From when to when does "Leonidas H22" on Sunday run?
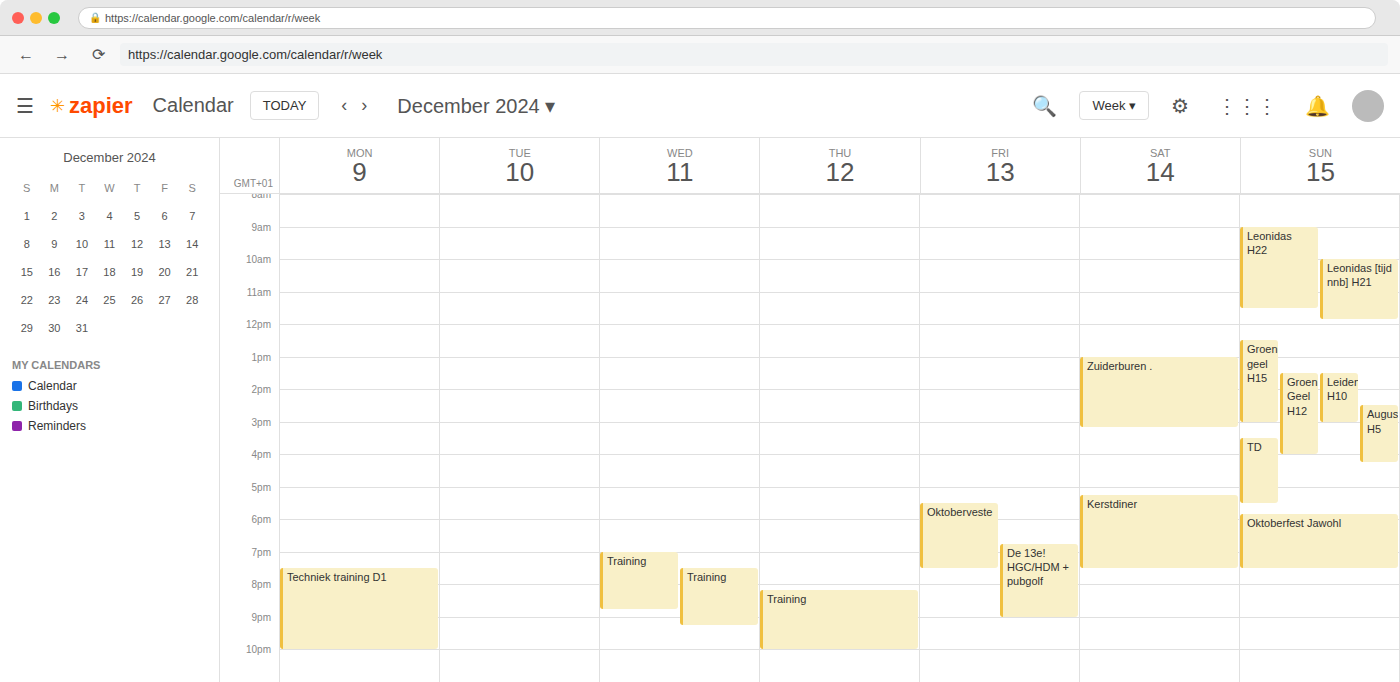
9:00 AM to 11:30 AM